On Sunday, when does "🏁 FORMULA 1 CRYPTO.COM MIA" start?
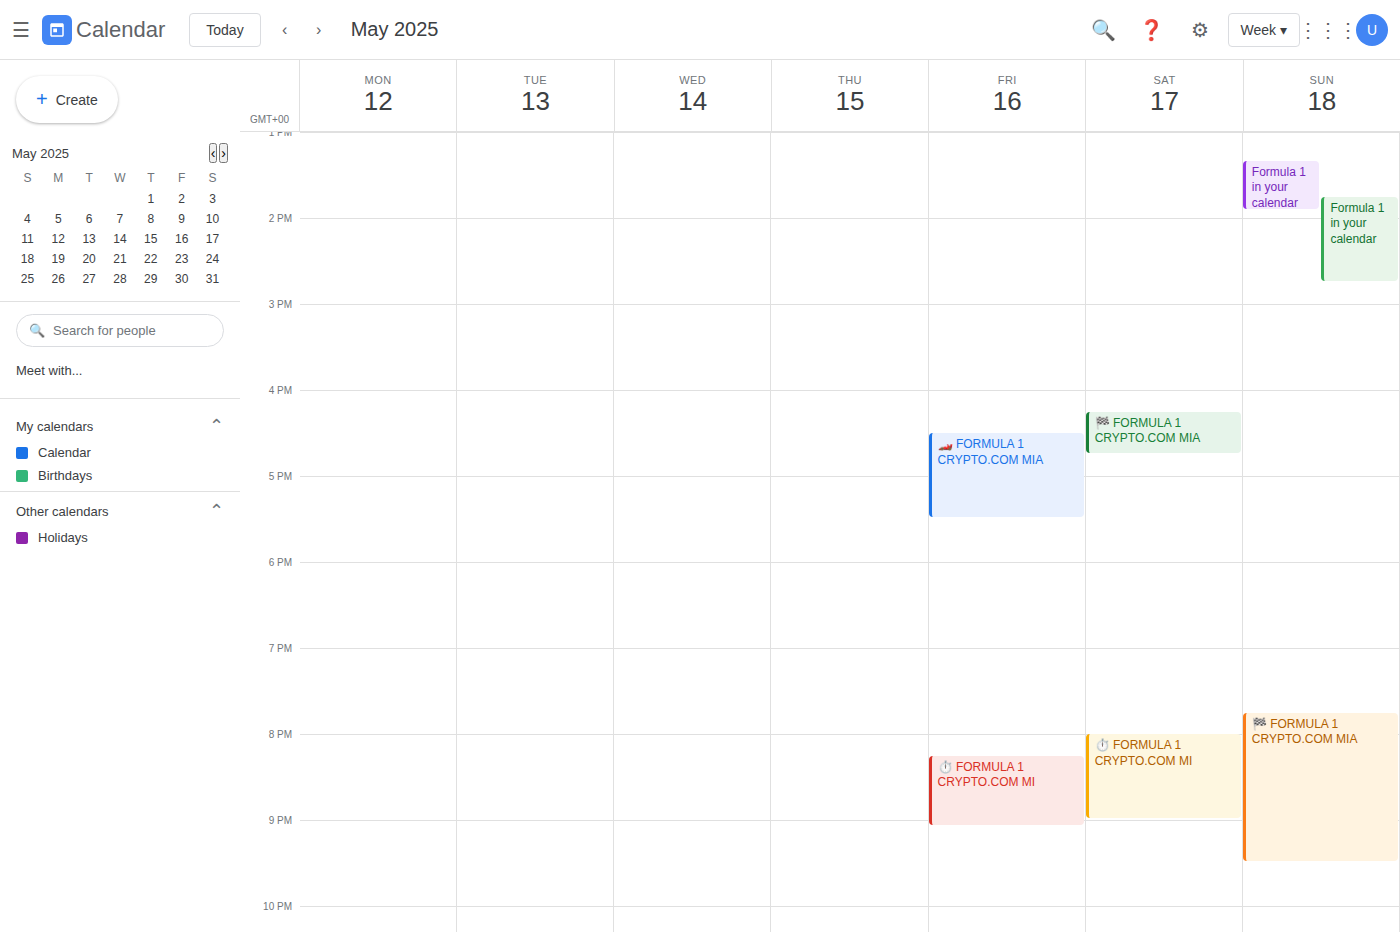
7:45 PM